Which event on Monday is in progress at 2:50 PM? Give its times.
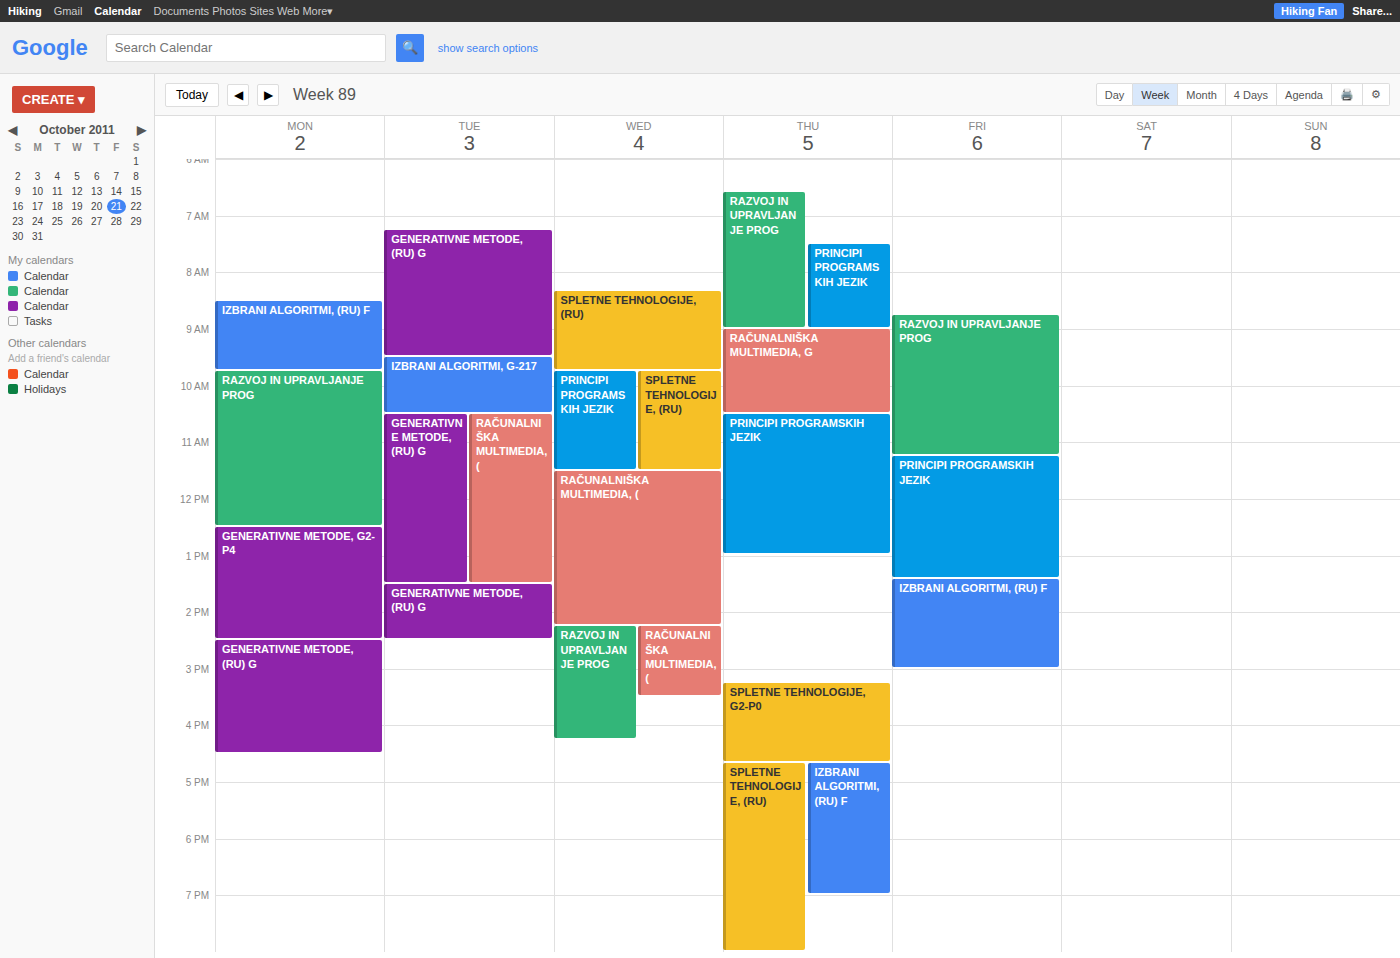
"GENERATIVNE METODE, (RU) G", 2:30 PM to 4:30 PM